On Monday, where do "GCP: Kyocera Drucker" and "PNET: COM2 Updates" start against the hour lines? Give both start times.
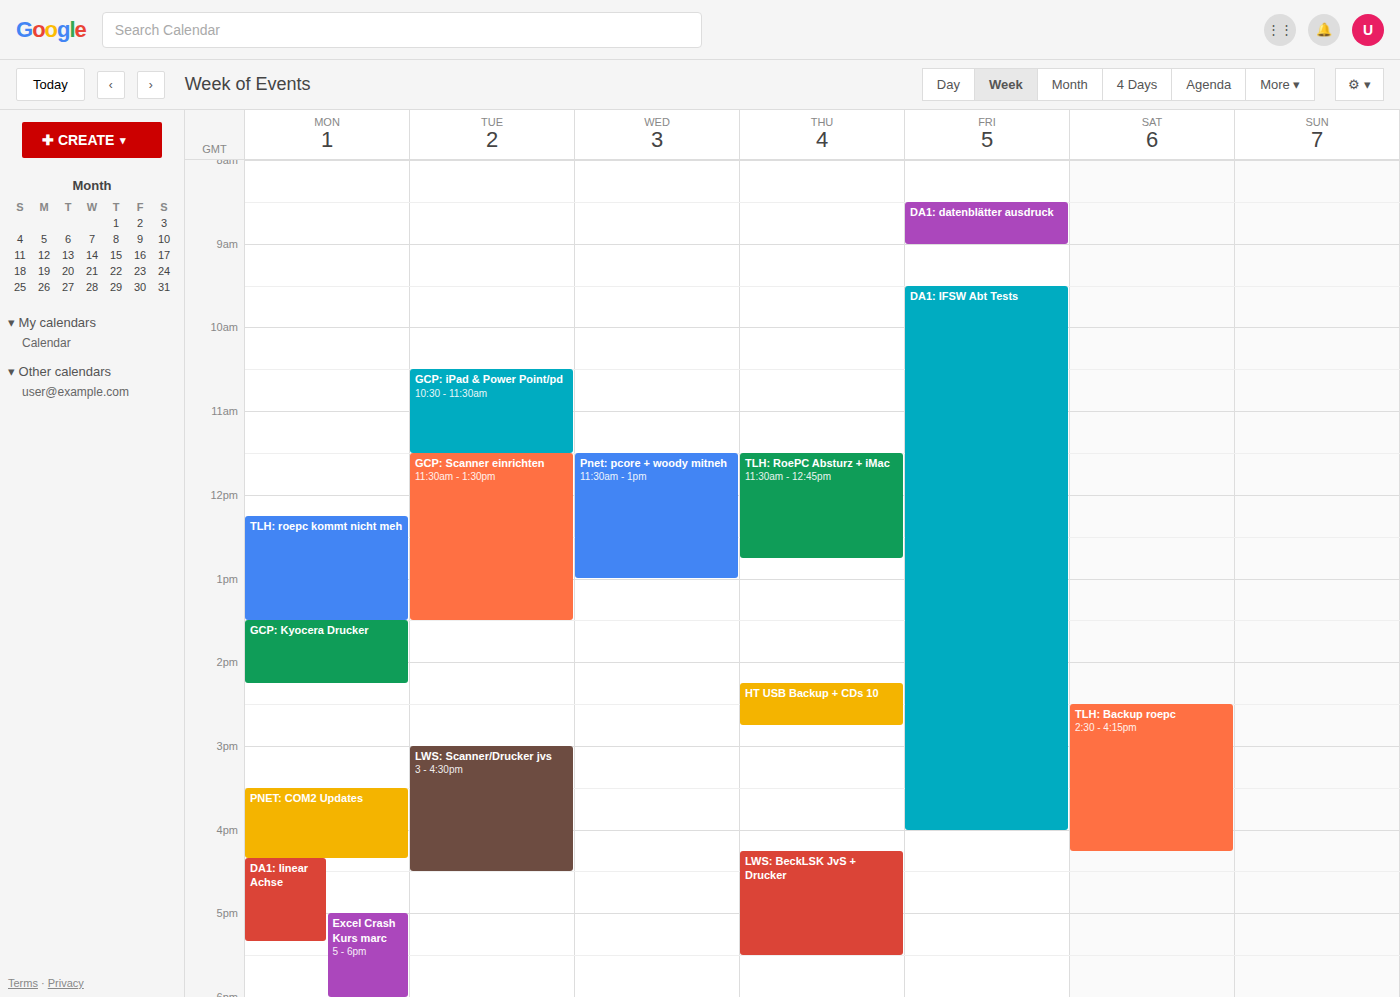
"GCP: Kyocera Drucker": 1:30 PM, halfway between the 1 PM and 2 PM lines. "PNET: COM2 Updates": 3:30 PM, halfway between the 3 PM and 4 PM lines.